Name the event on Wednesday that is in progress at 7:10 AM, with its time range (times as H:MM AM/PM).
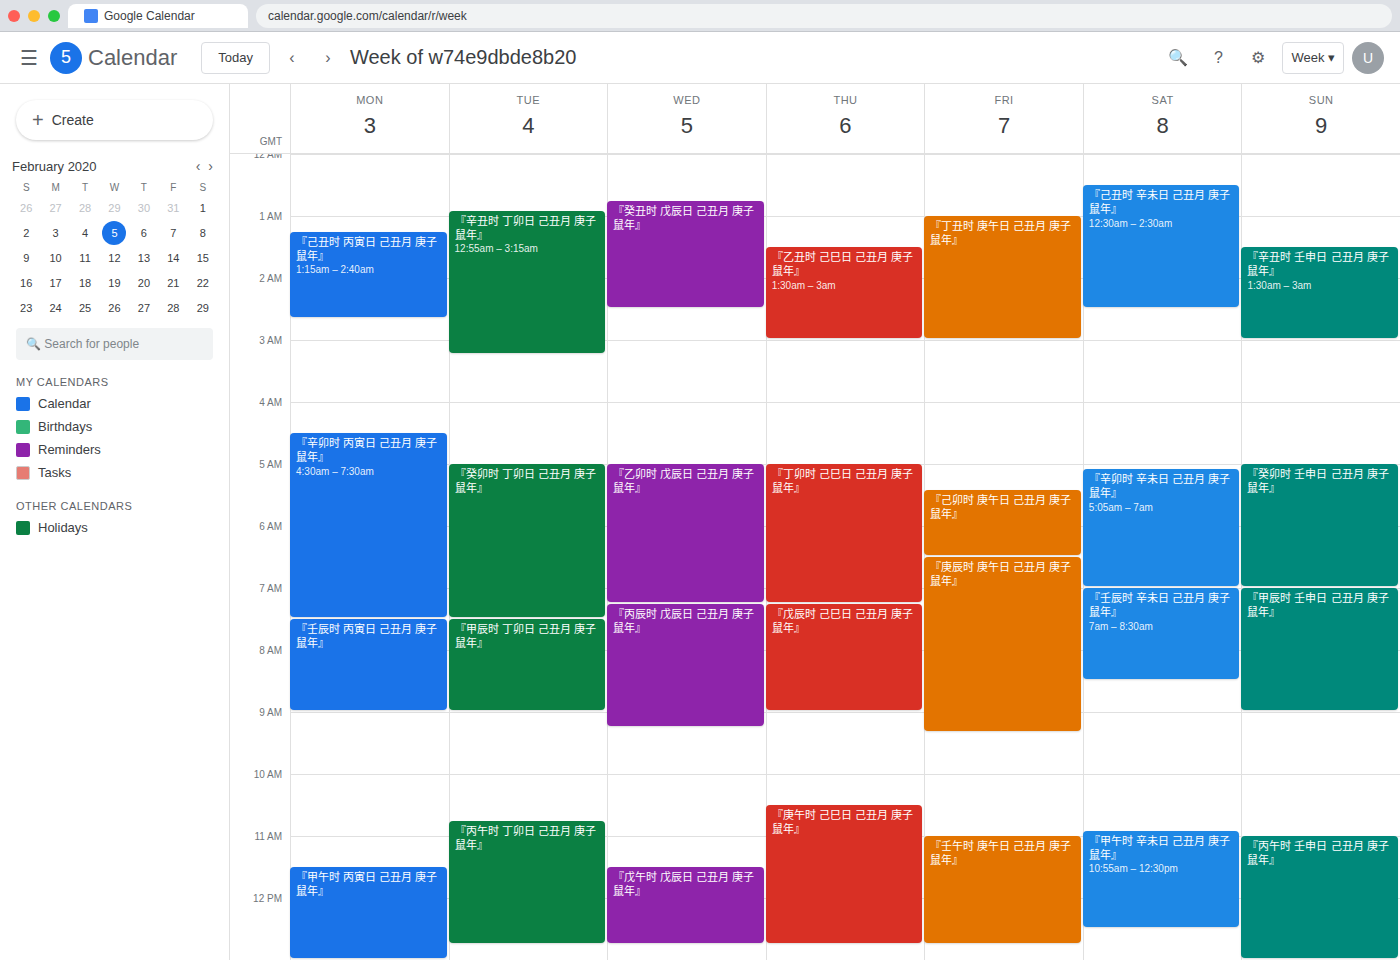
"『乙卯时 戊辰日 己丑月 庚子鼠年』", 5:00 AM to 7:15 AM